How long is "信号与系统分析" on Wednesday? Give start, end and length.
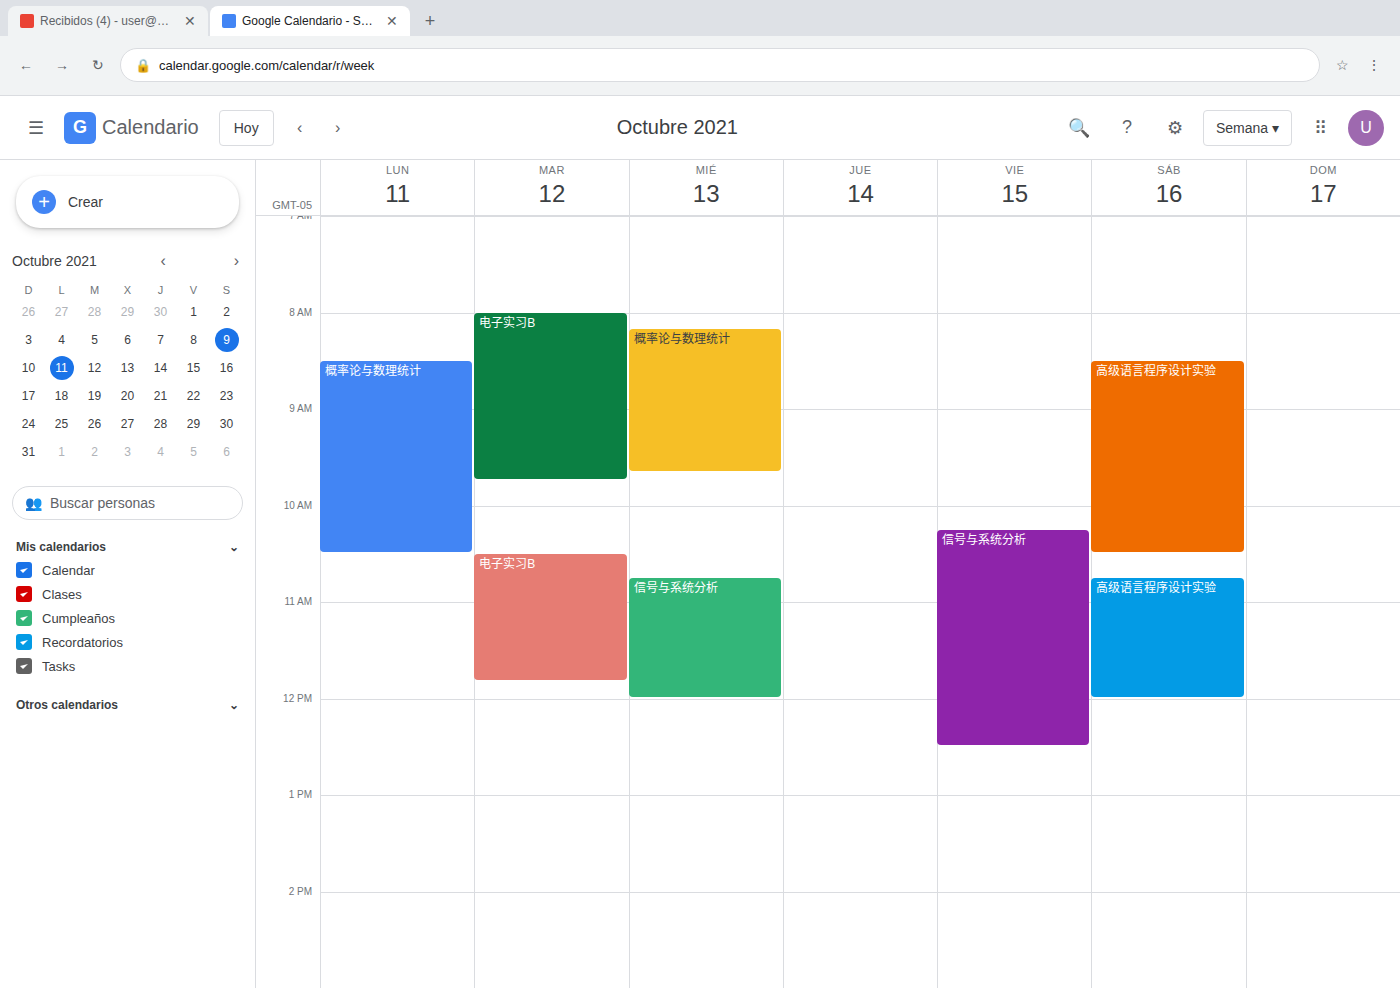
10:45 AM to 12:00 PM, 1 hour 15 minutes